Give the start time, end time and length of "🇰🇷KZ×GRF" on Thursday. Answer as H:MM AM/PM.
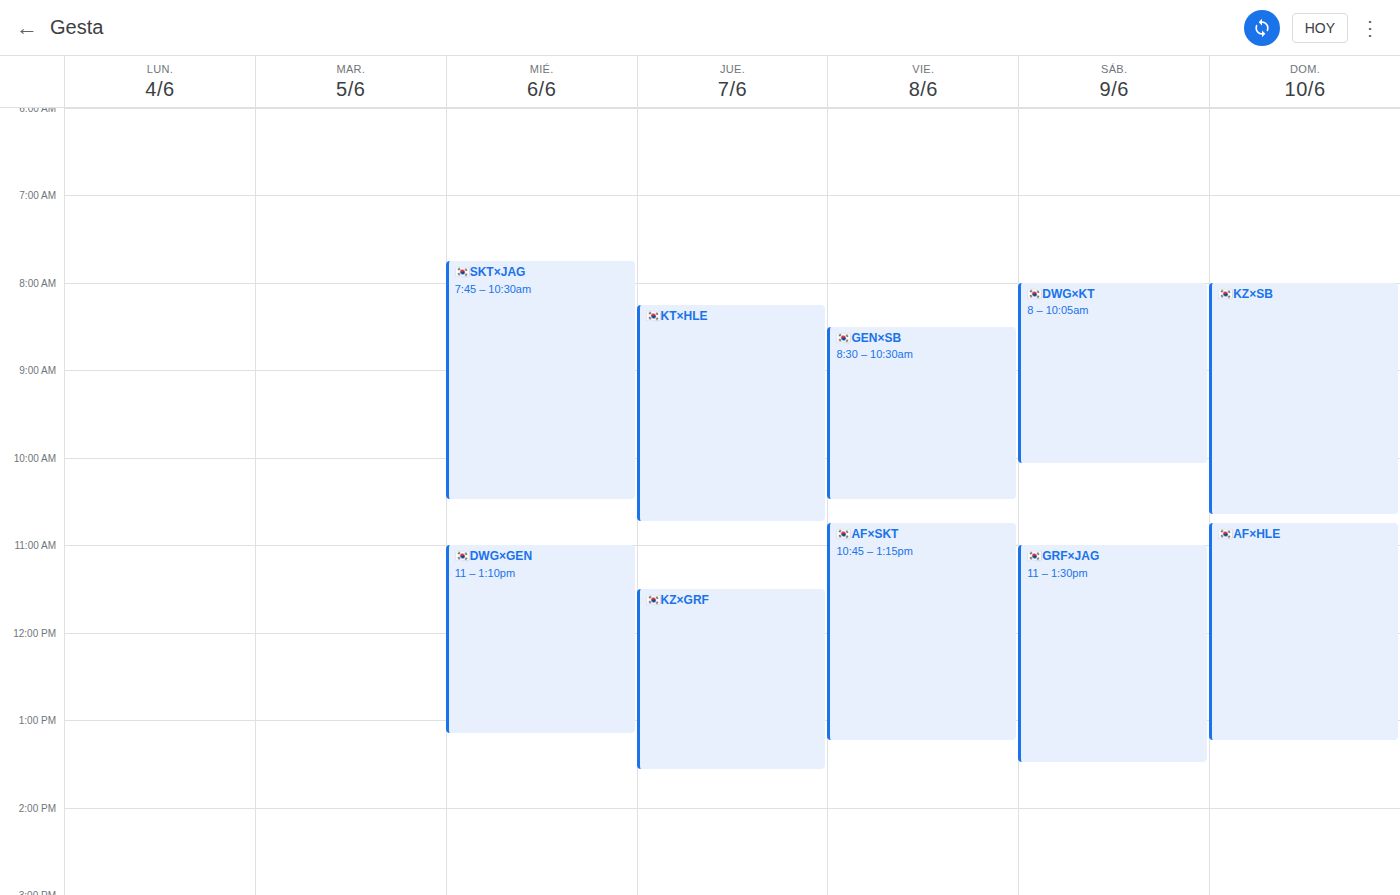
11:30 AM to 1:35 PM, 2 hours 5 minutes